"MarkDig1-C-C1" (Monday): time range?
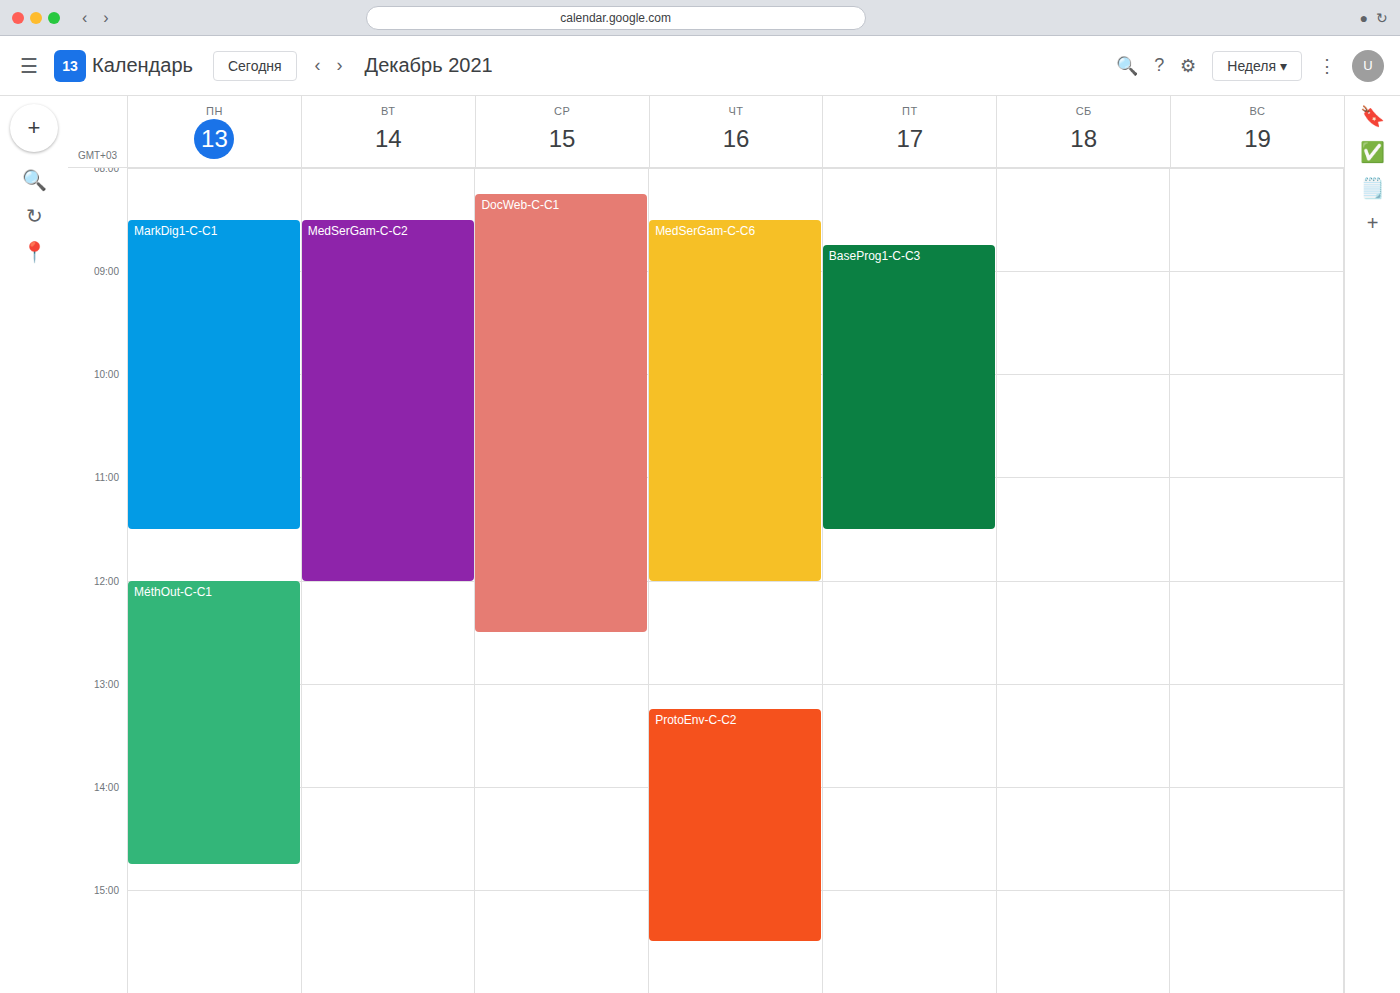
08:30 to 11:30